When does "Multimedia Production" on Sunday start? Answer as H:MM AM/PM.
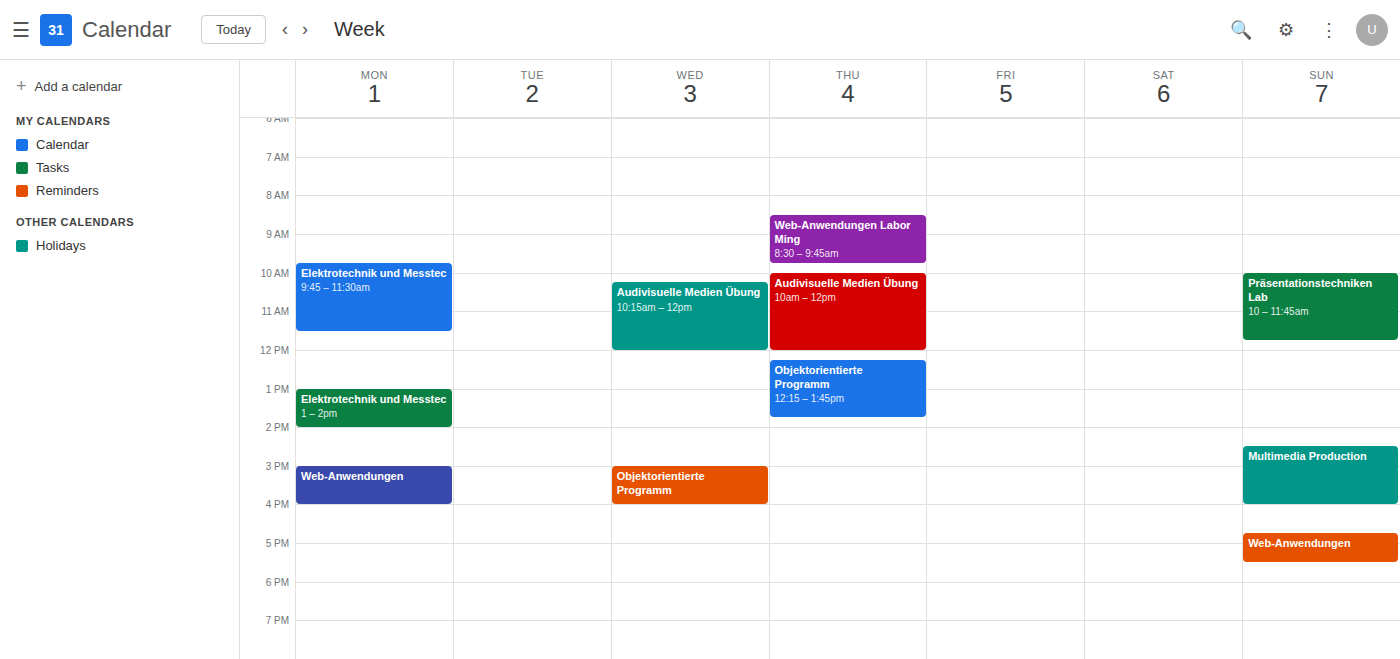
2:30 PM